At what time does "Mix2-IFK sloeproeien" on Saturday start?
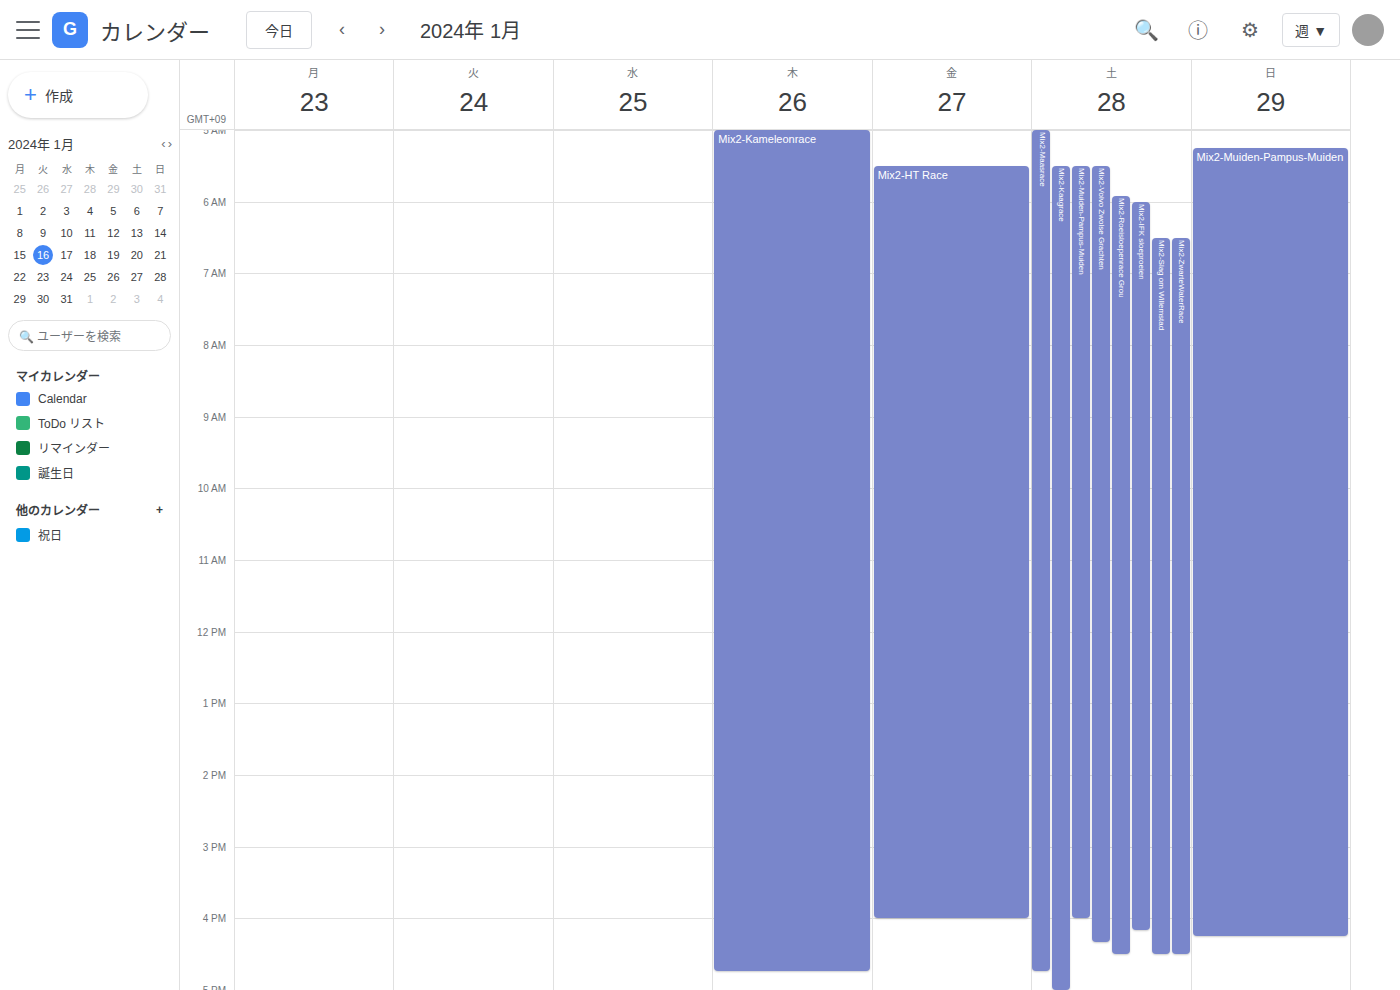
6:00 AM